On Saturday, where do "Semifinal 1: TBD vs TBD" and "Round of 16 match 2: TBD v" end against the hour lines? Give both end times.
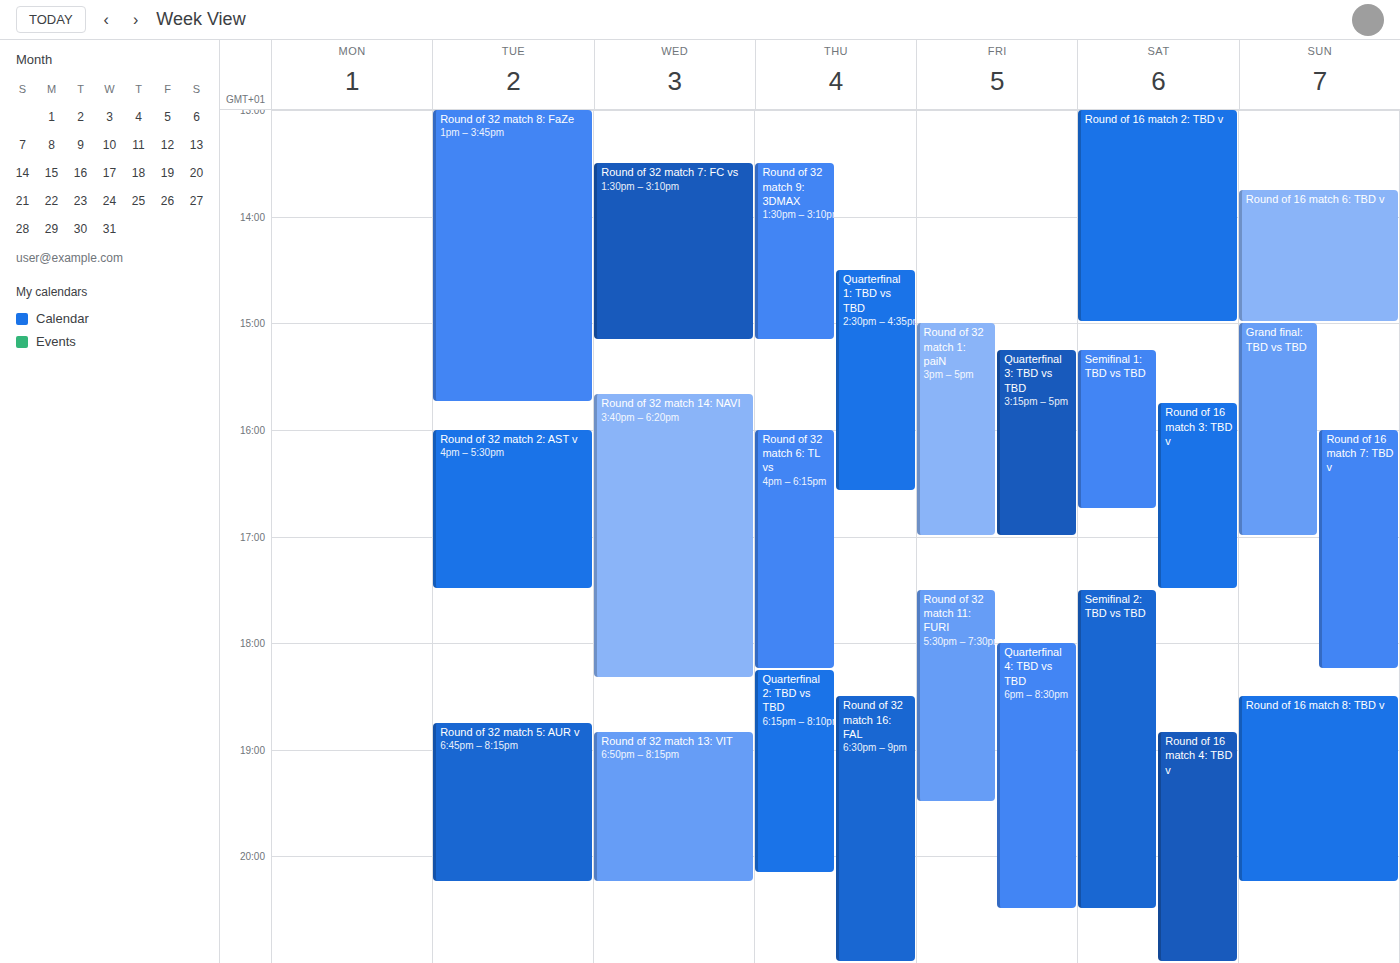
"Semifinal 1: TBD vs TBD": 4:45 PM, neither: three quarters of the way from the 4 PM line to the 5 PM line. "Round of 16 match 2: TBD v": 3:00 PM, exactly on the 3 PM line.